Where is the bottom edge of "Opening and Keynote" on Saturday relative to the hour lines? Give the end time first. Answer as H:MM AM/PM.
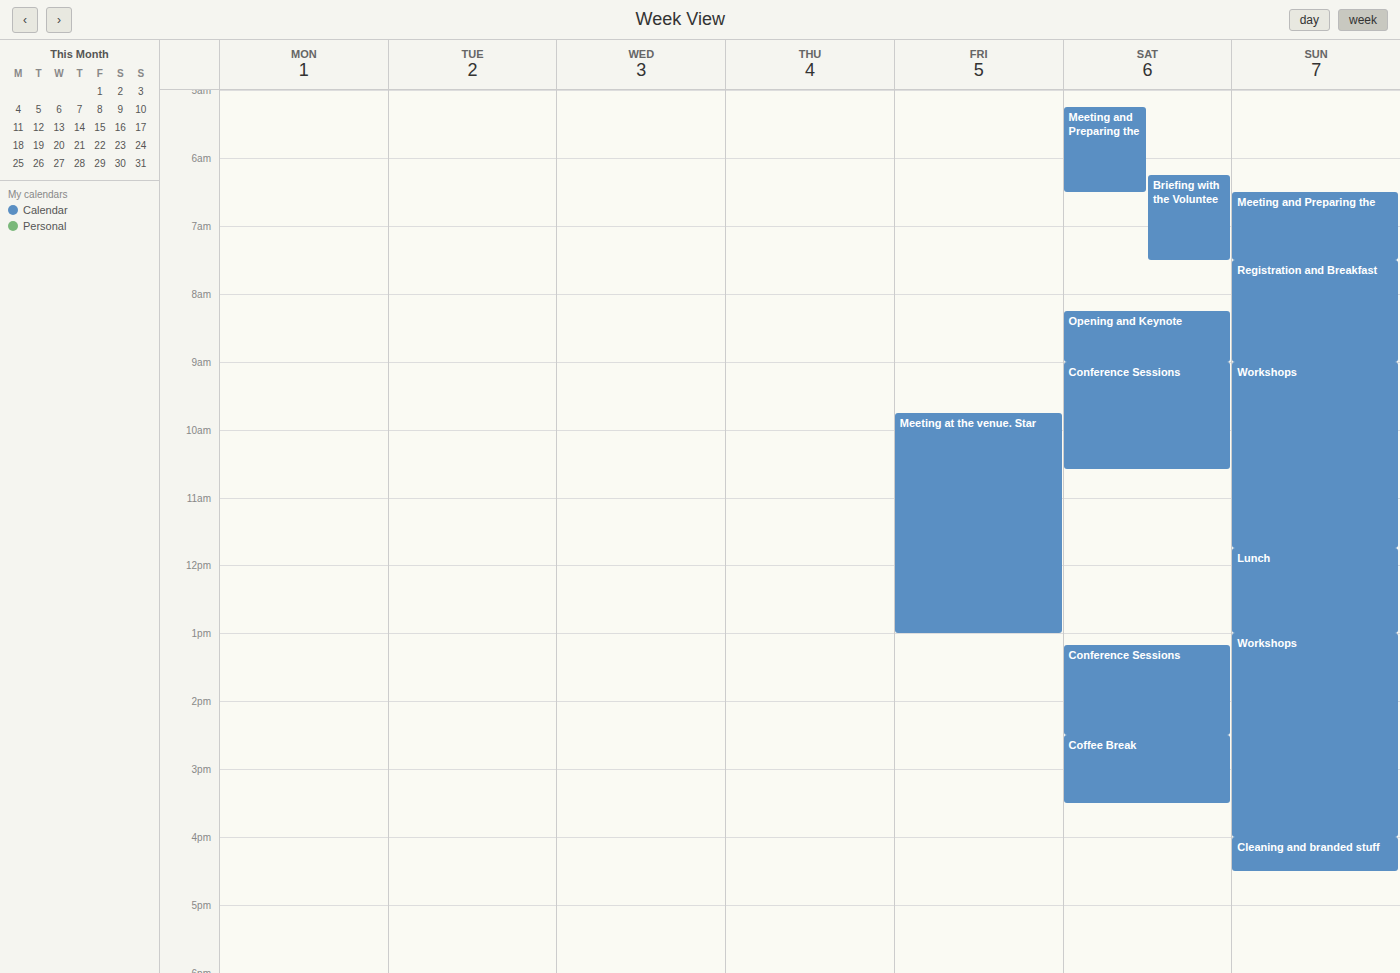
9:00 AM -- exactly on the 9 AM line.